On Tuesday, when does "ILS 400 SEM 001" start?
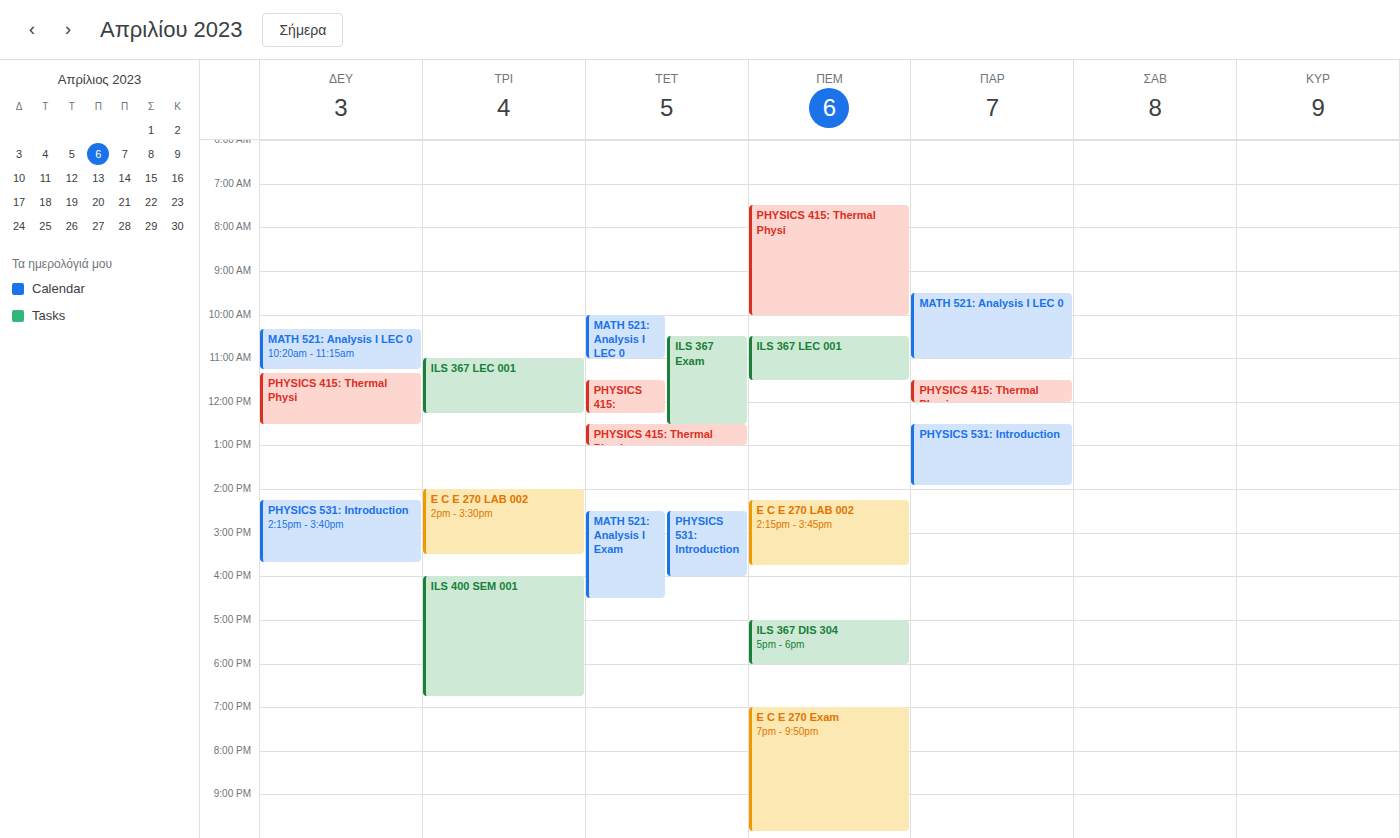
4:00 PM